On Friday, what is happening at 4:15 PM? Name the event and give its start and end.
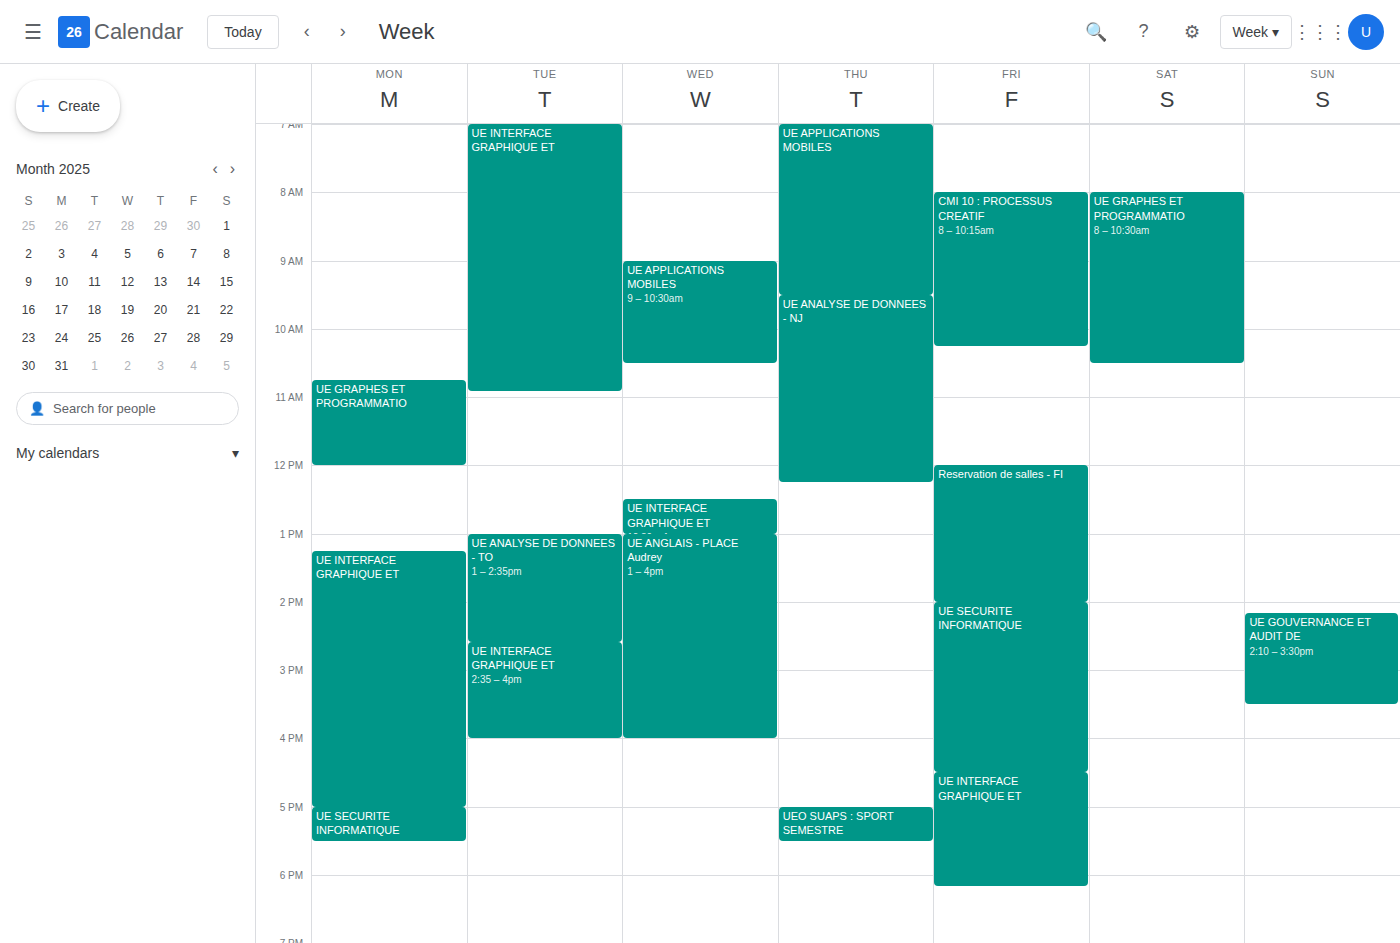
"UE SECURITE INFORMATIQUE", 2:00 PM to 4:30 PM